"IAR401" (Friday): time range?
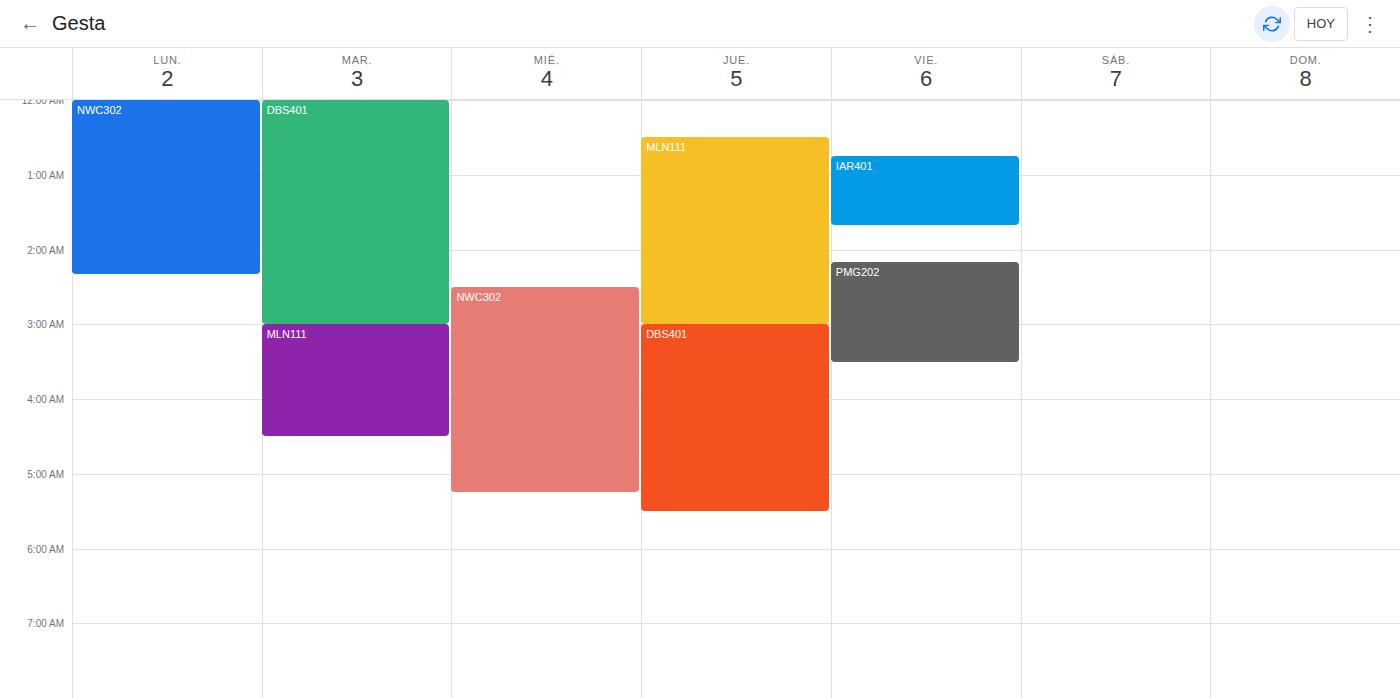
12:45 AM to 1:40 AM